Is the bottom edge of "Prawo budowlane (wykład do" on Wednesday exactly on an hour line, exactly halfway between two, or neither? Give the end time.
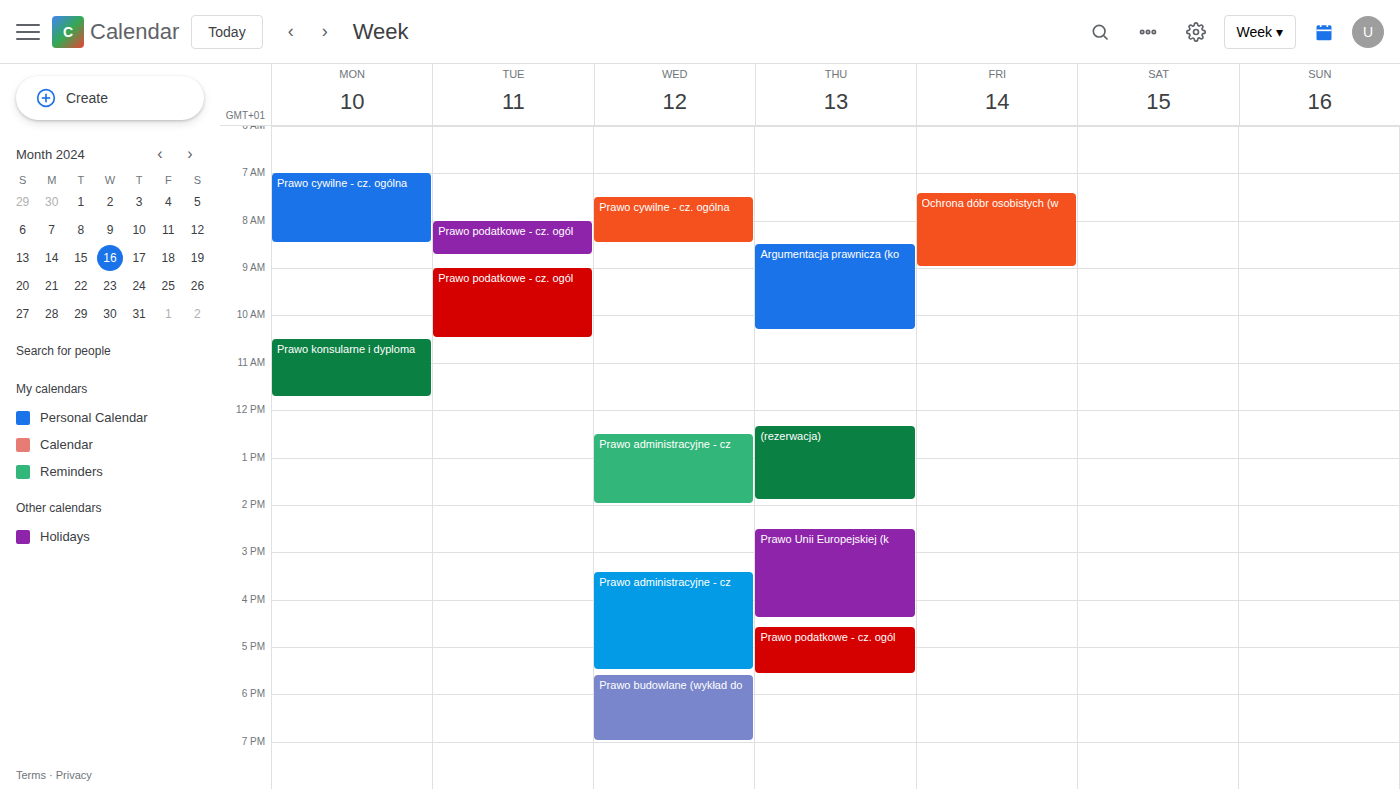
7:00 PM -- exactly on the 7 PM line.